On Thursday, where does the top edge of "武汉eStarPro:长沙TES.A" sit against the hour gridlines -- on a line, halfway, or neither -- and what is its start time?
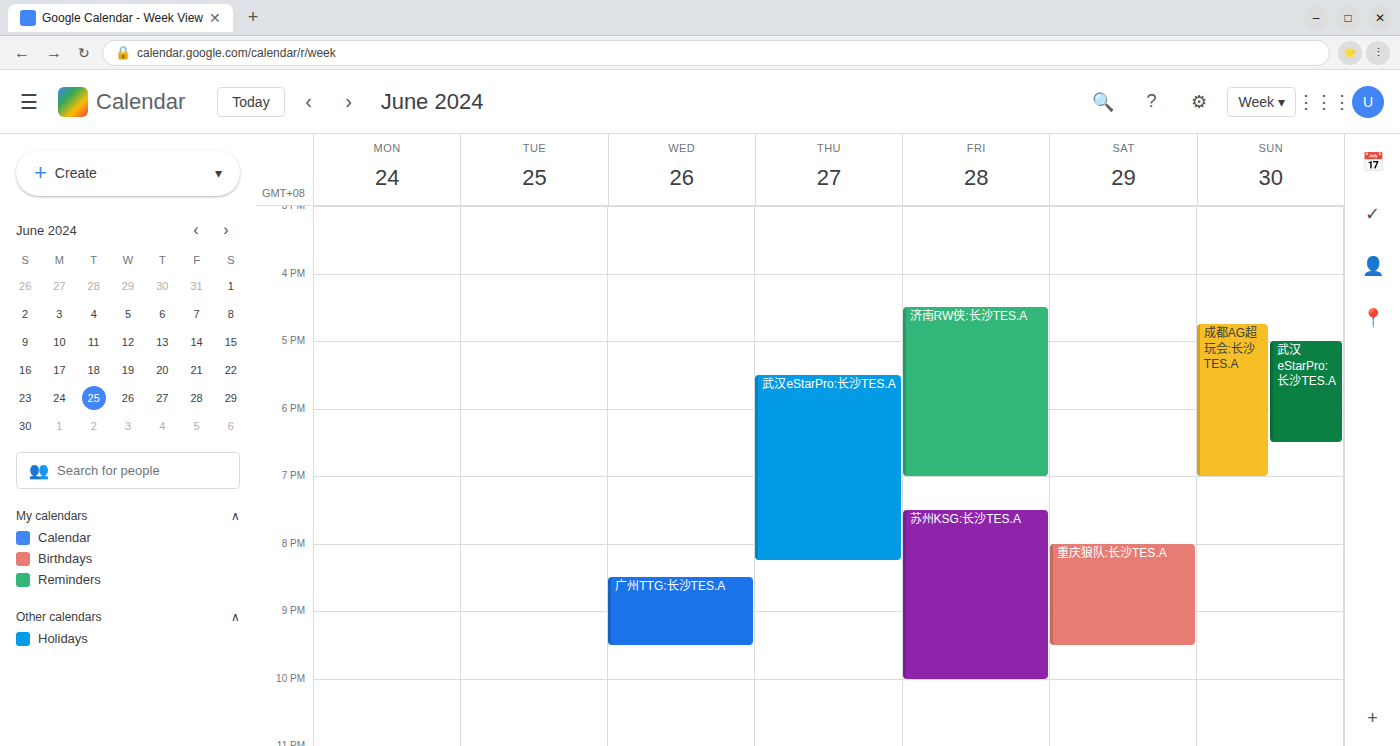
5:30 PM -- halfway between the 5 PM and 6 PM lines.